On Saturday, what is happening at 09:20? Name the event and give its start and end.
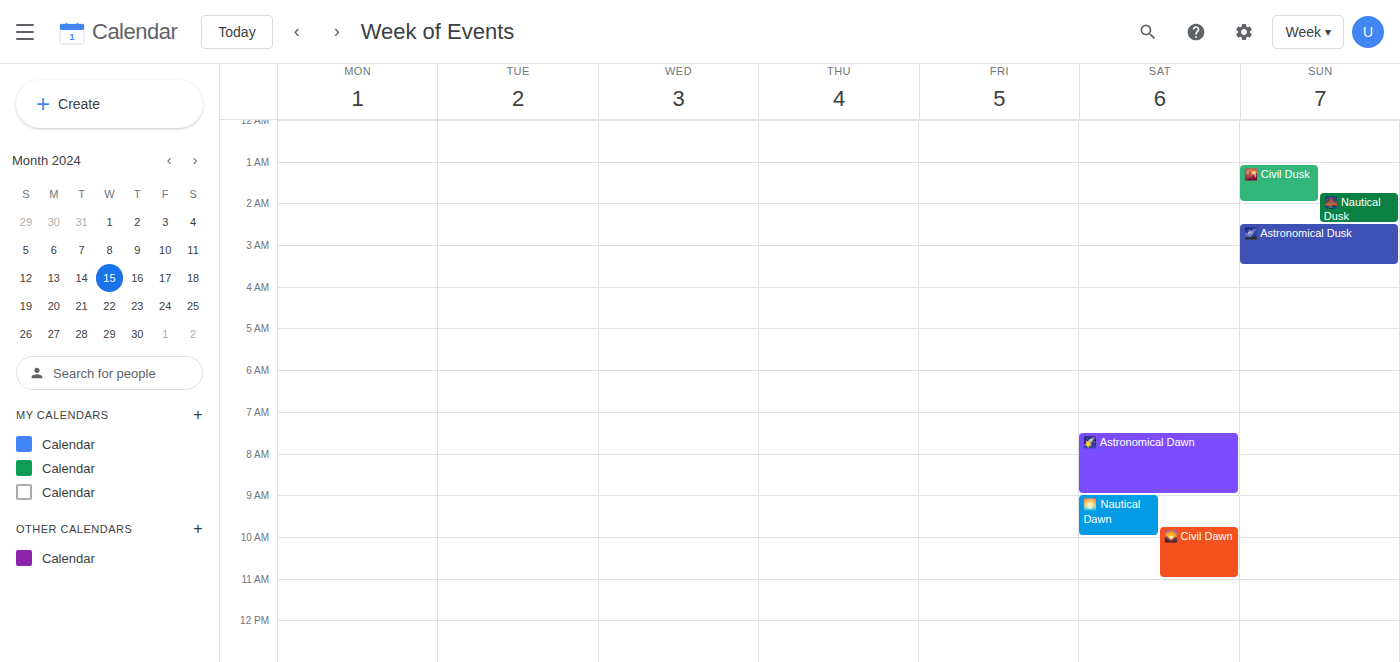
"🌅 Nautical Dawn", 09:00 to 10:00